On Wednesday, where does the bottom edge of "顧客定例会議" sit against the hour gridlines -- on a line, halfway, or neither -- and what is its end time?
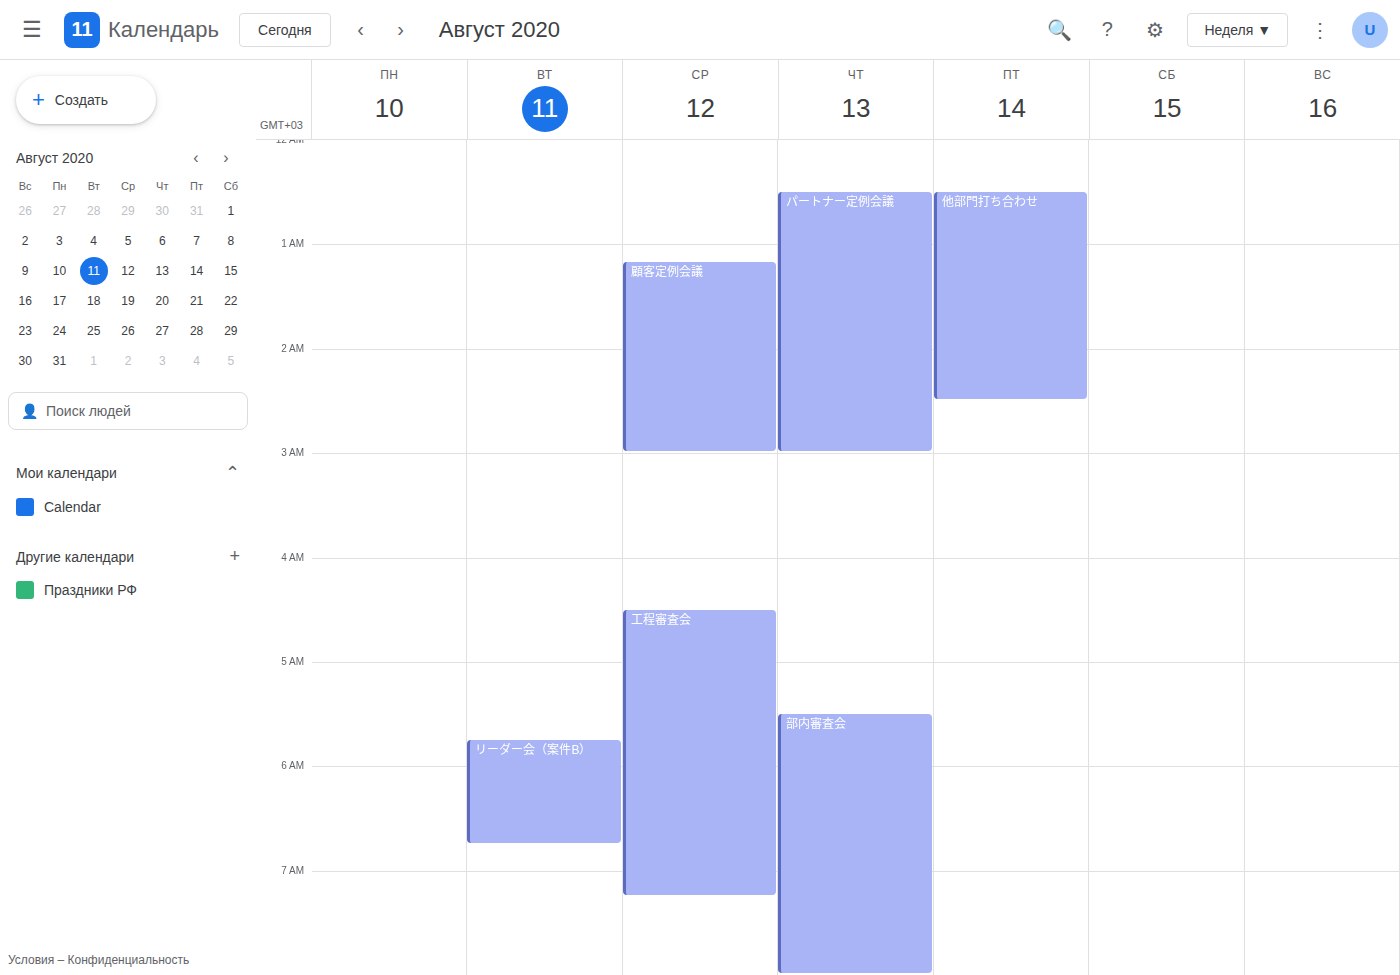
3:00 AM -- exactly on the 3 AM line.